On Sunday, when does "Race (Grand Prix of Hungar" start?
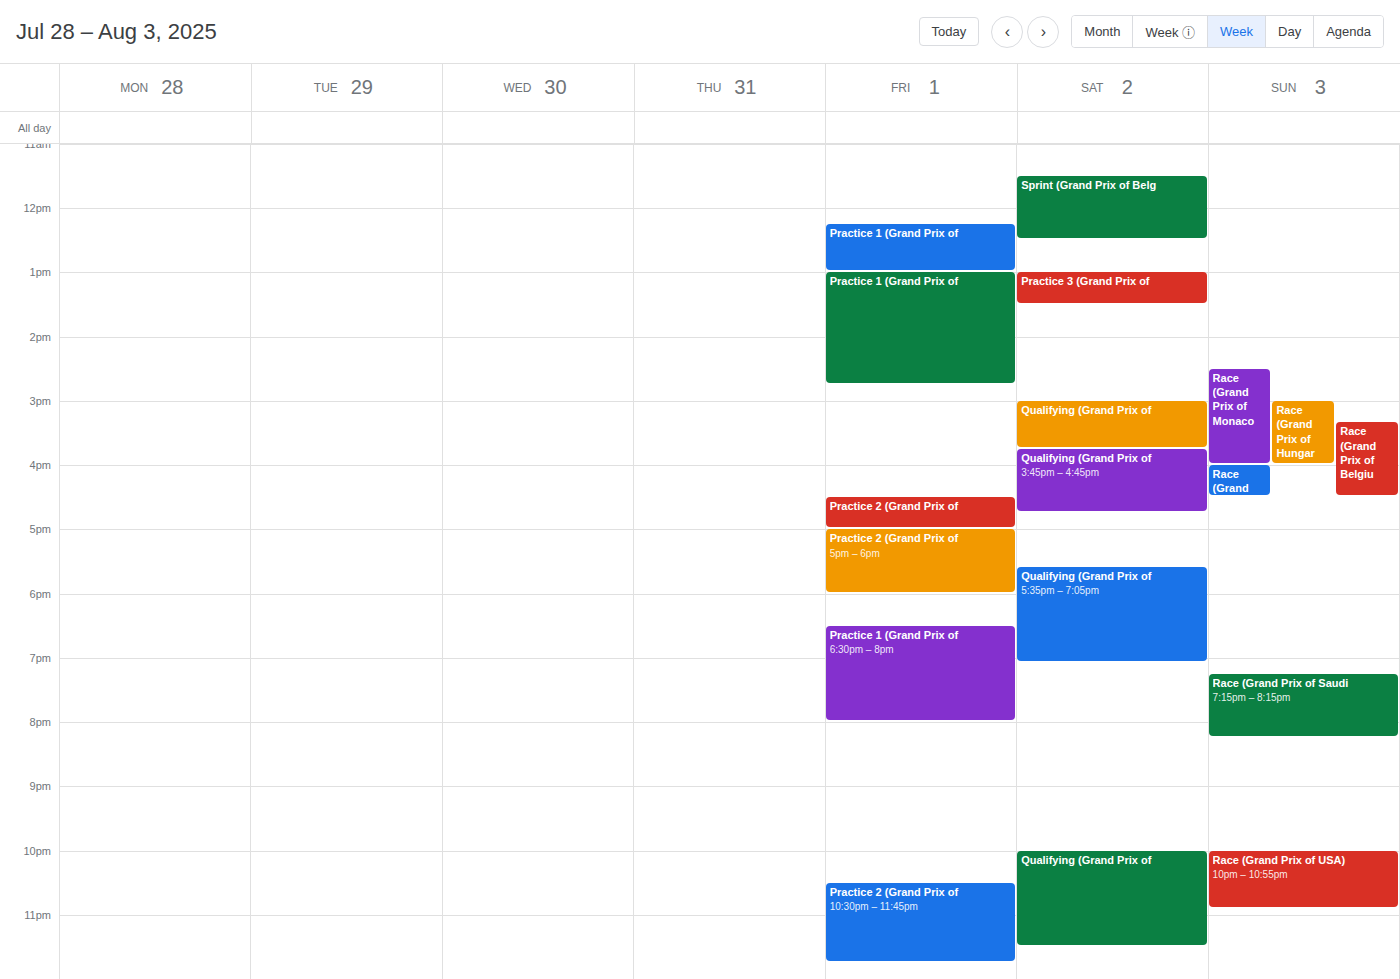
3:00 PM